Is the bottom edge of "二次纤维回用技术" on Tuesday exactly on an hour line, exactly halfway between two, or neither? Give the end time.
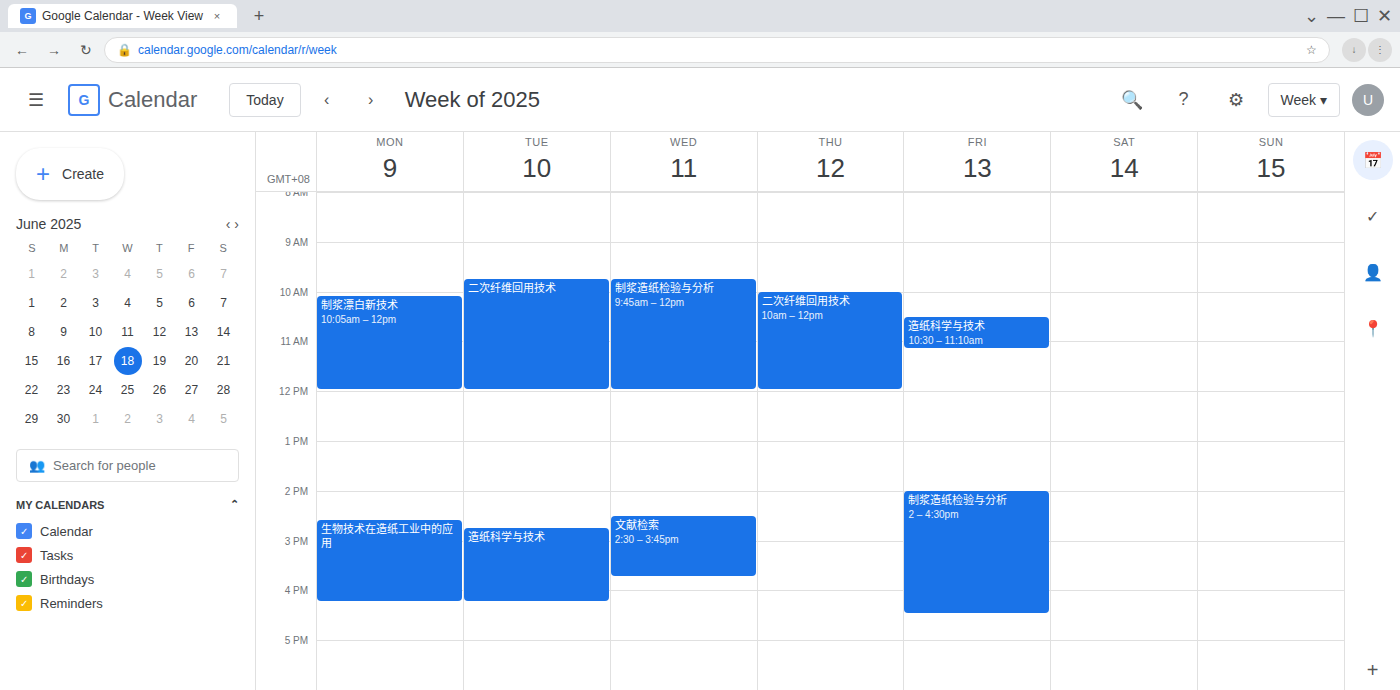
12:00 PM -- exactly on the 12 PM line.